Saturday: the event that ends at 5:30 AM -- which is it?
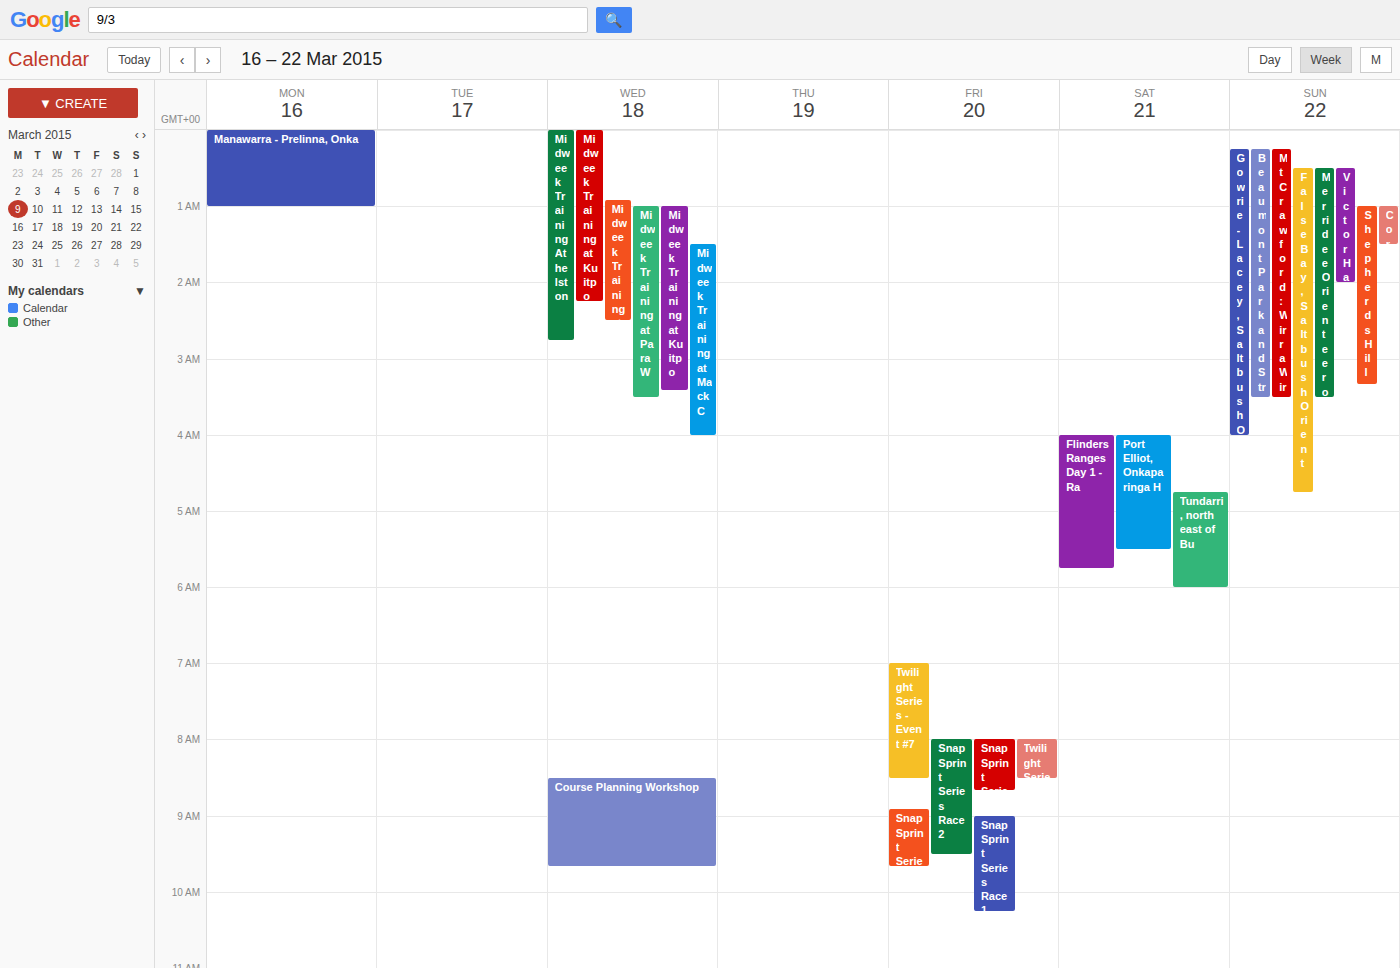
"Port Elliot, Onkaparinga H"